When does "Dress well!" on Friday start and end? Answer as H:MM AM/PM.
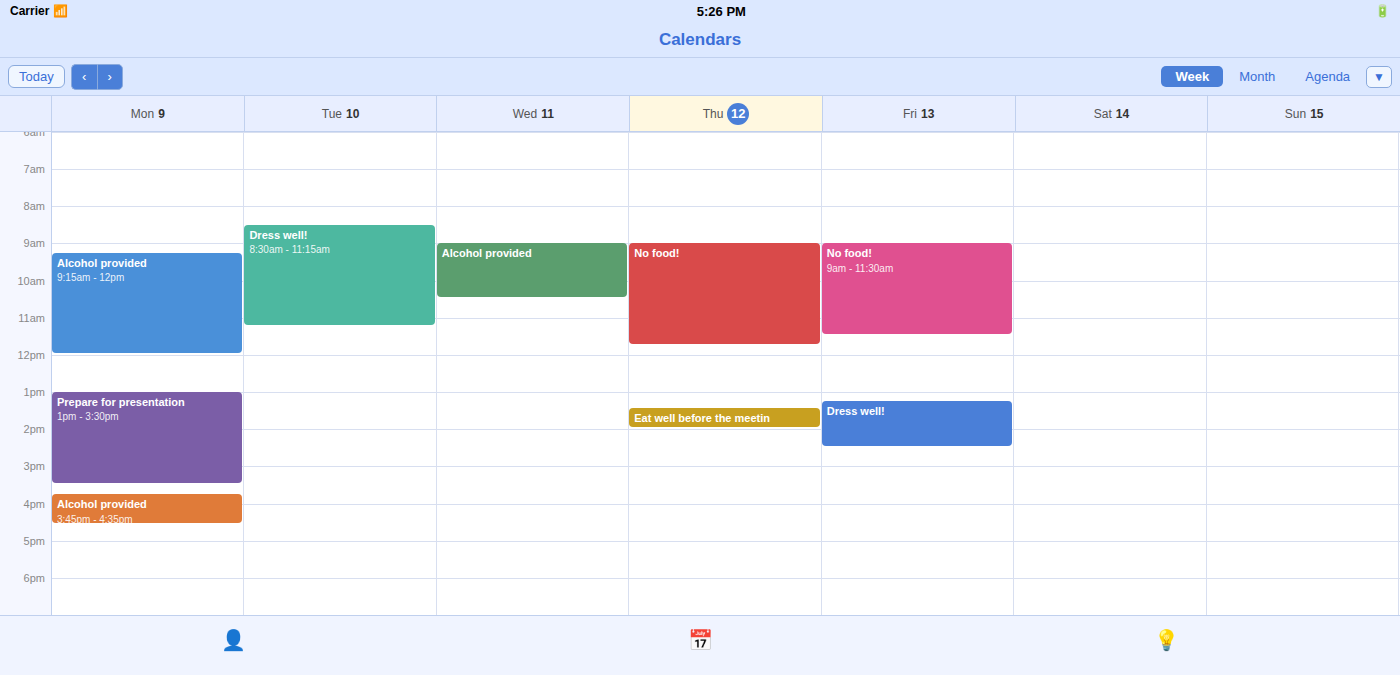
1:15 PM to 2:30 PM